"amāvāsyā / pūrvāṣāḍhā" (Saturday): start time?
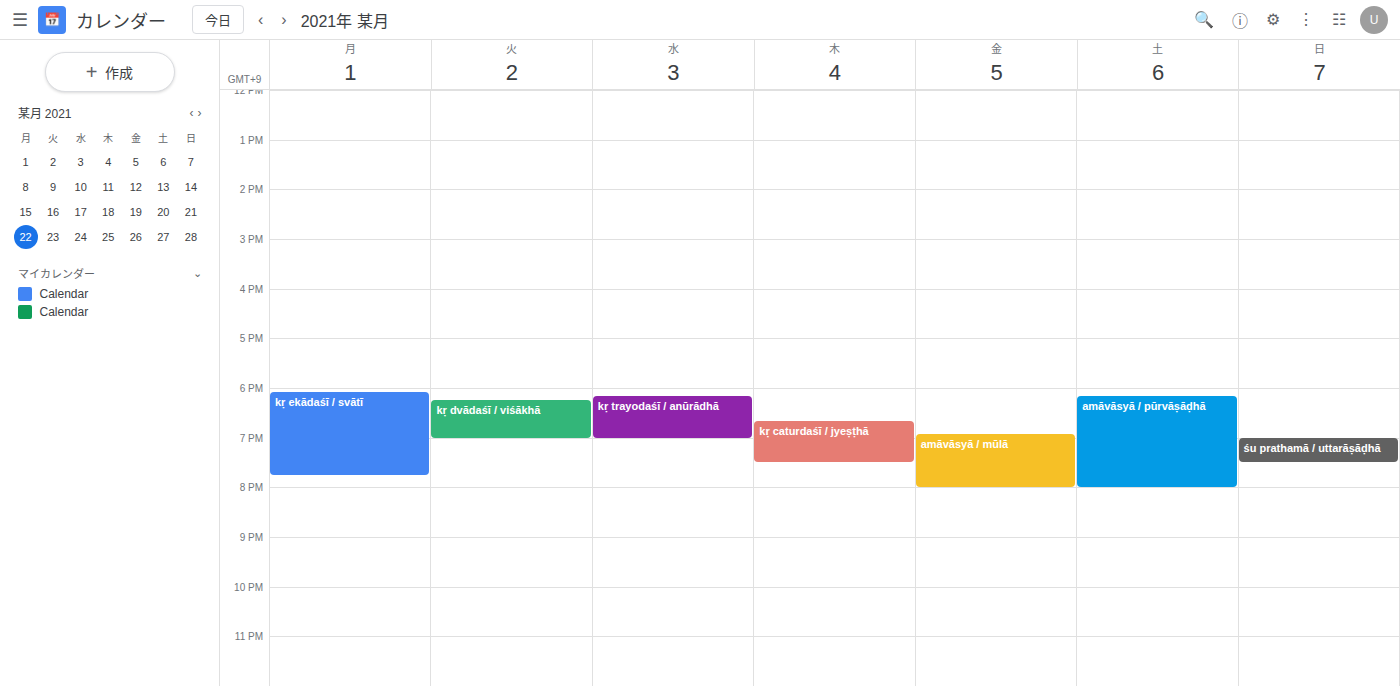
6:10 PM